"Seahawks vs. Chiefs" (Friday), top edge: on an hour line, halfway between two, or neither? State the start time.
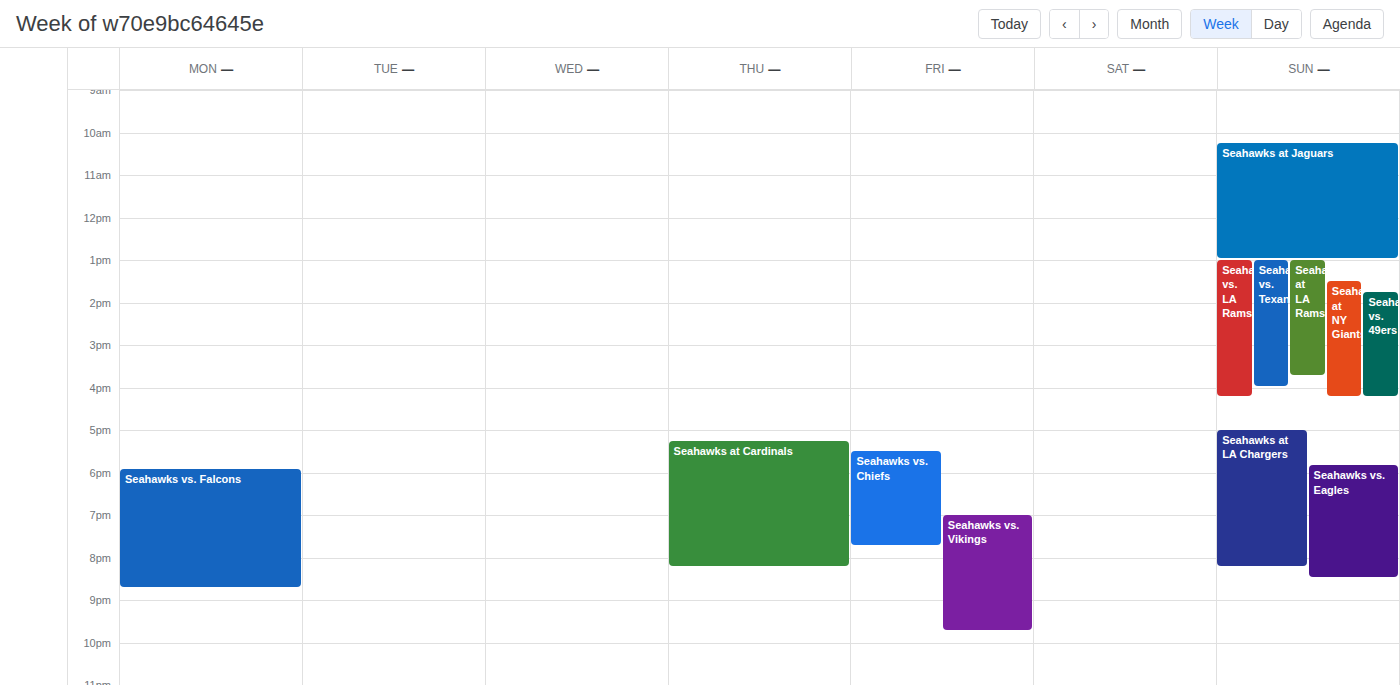
5:30 PM -- halfway between the 5 PM and 6 PM lines.